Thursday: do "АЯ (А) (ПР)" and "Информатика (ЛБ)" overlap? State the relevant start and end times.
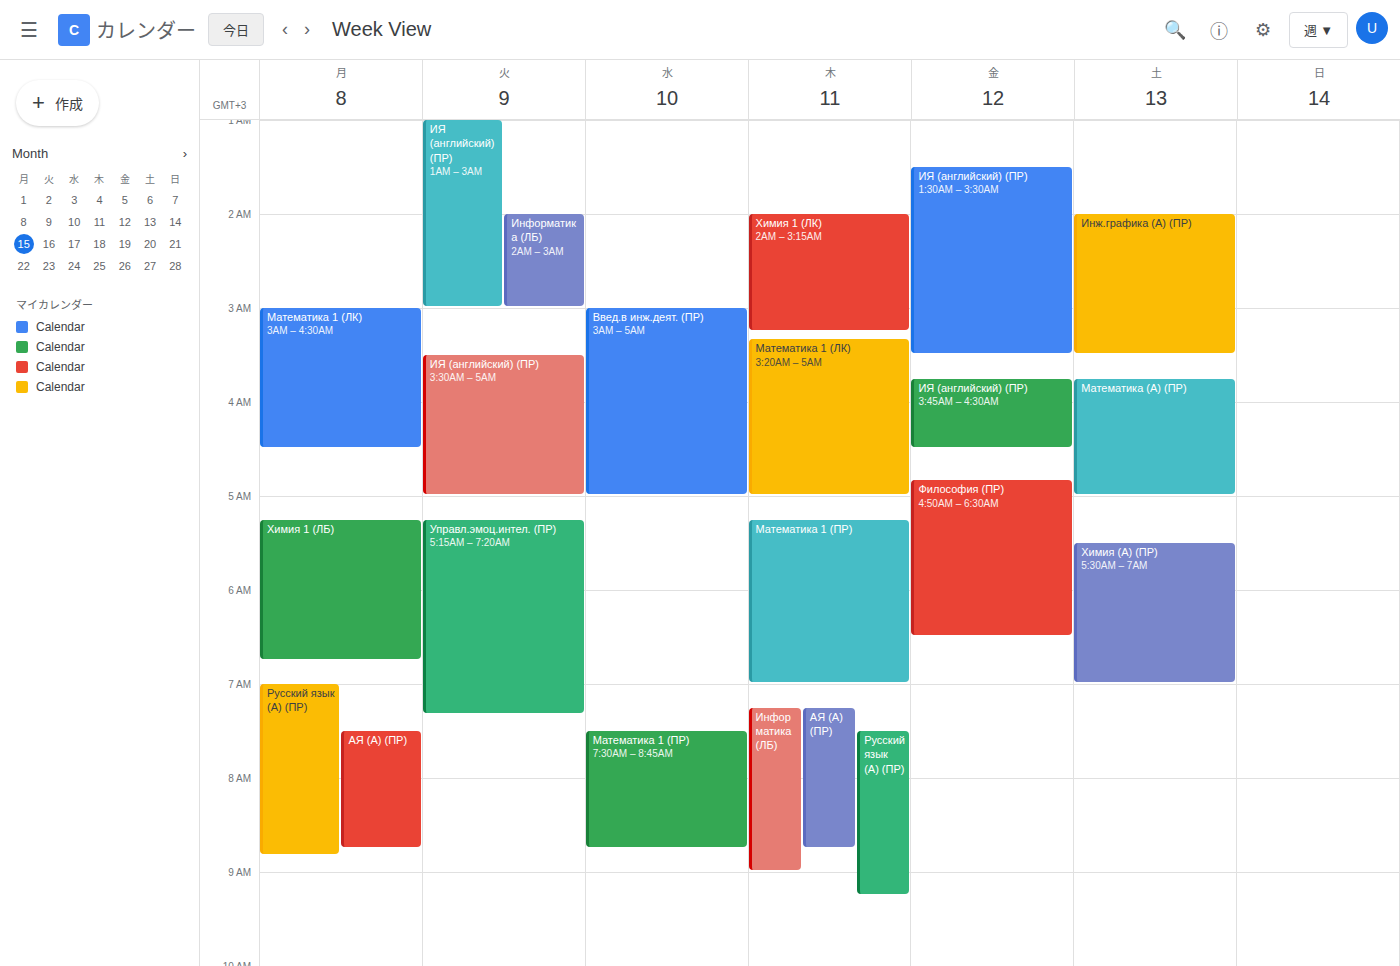
"АЯ (А) (ПР)" runs 7:15 AM to 8:45 AM, inside "Информатика (ЛБ)" -- they overlap.